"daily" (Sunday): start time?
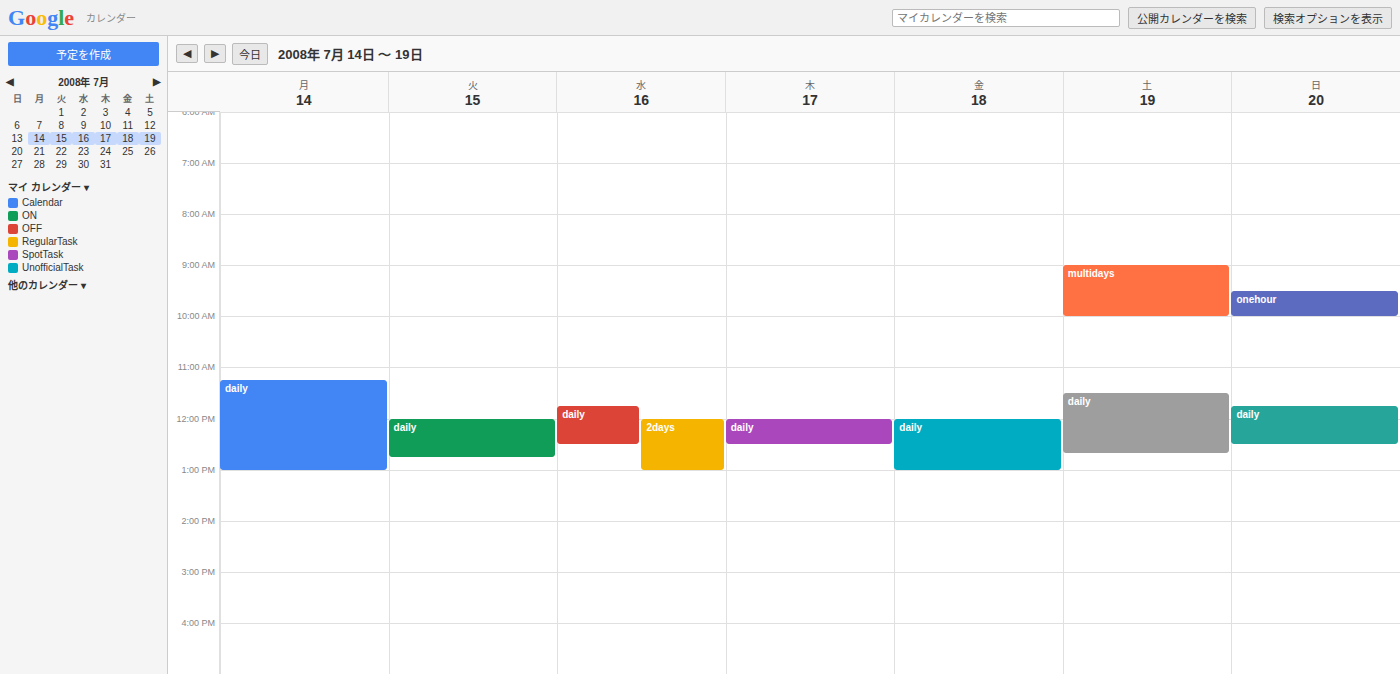
11:45